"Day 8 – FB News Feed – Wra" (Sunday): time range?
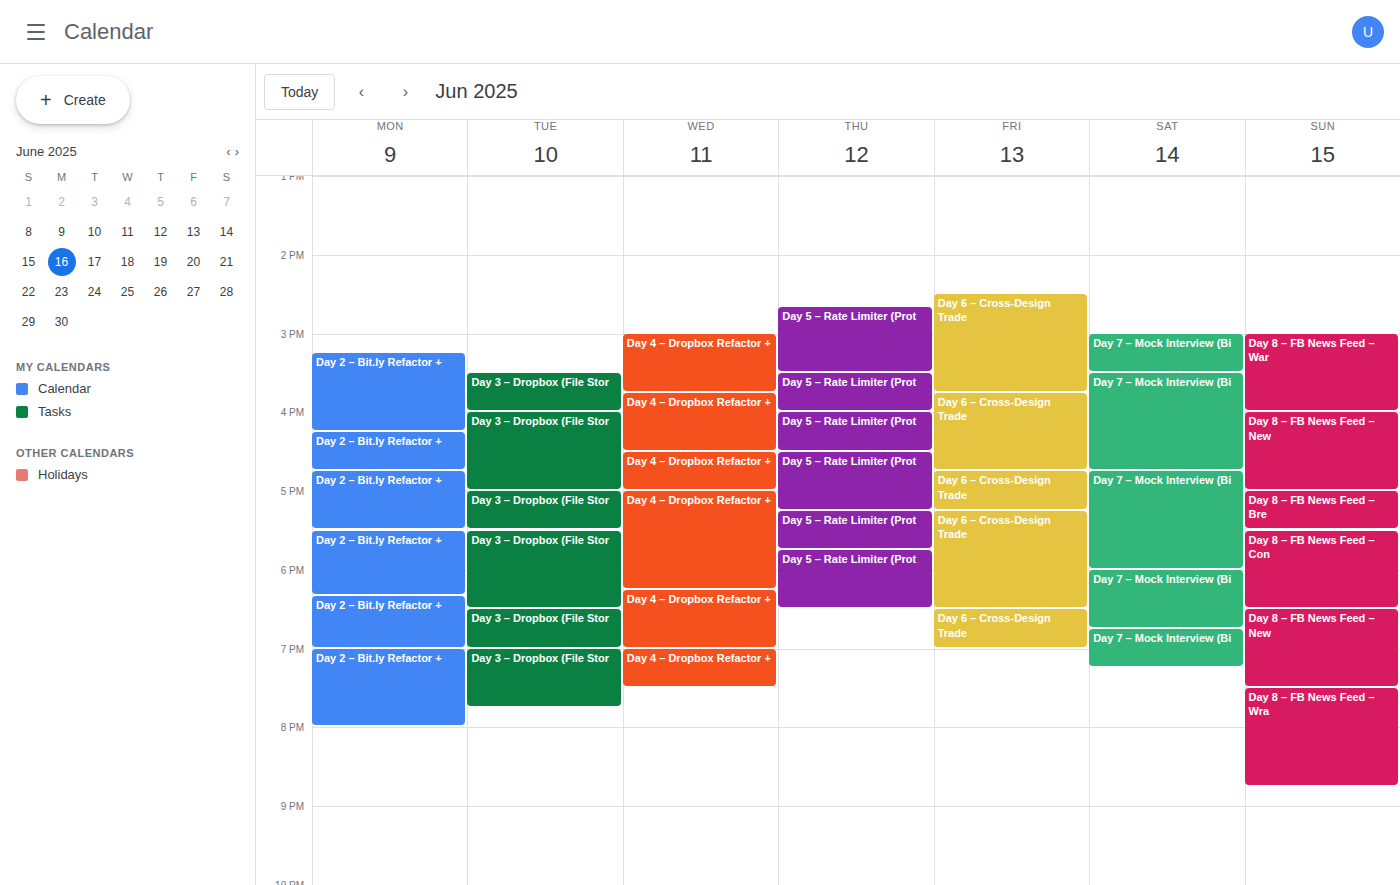
19:30 to 20:45